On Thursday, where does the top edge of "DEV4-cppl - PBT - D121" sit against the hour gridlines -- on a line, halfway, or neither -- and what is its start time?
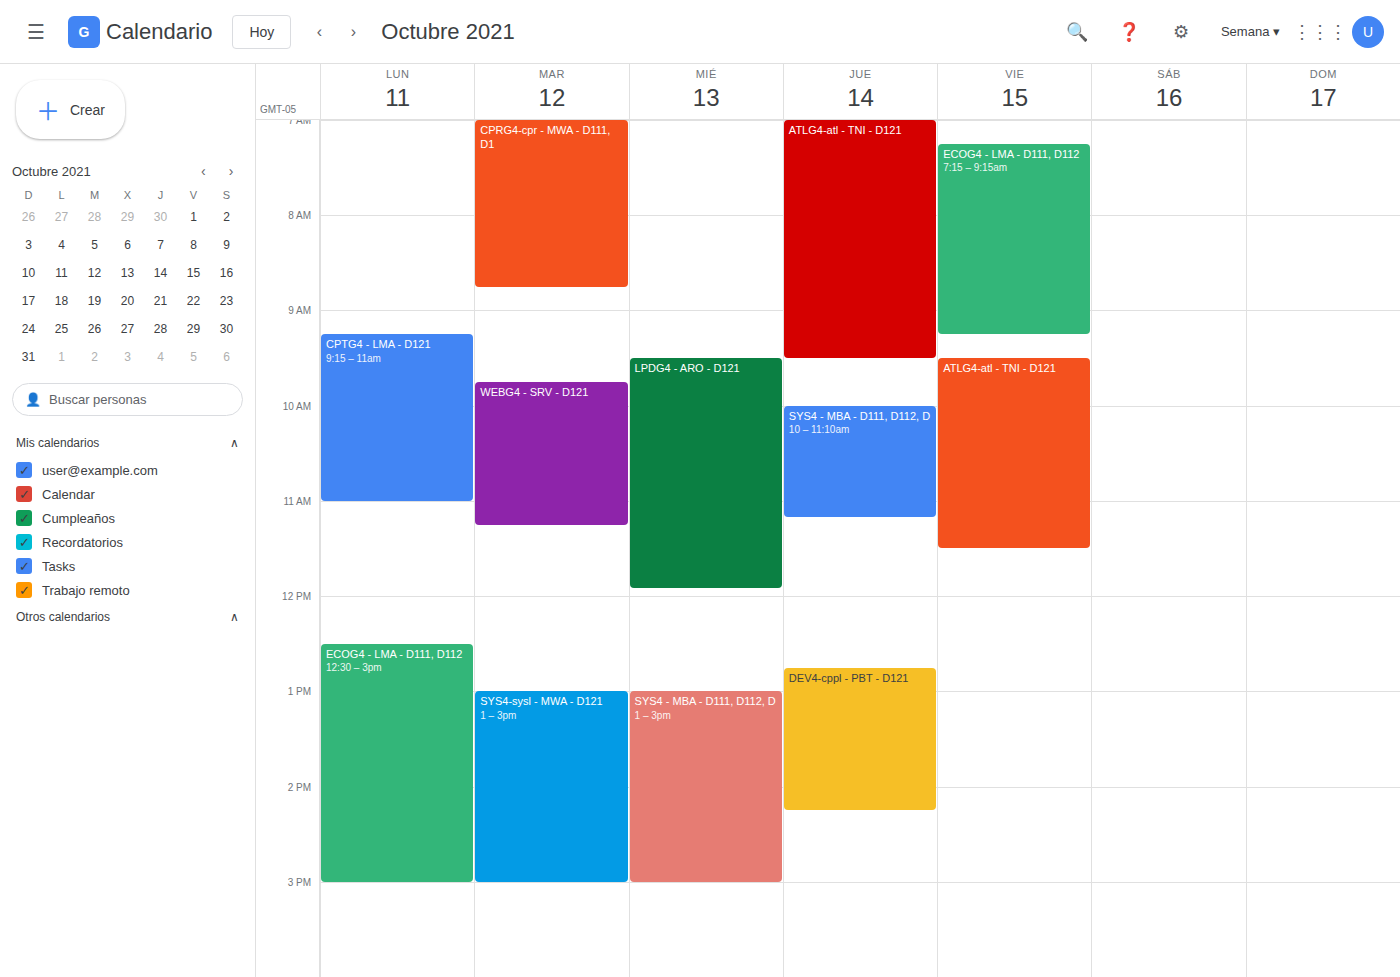
12:45 PM -- neither: three quarters of the way from the 12 PM line to the 1 PM line.